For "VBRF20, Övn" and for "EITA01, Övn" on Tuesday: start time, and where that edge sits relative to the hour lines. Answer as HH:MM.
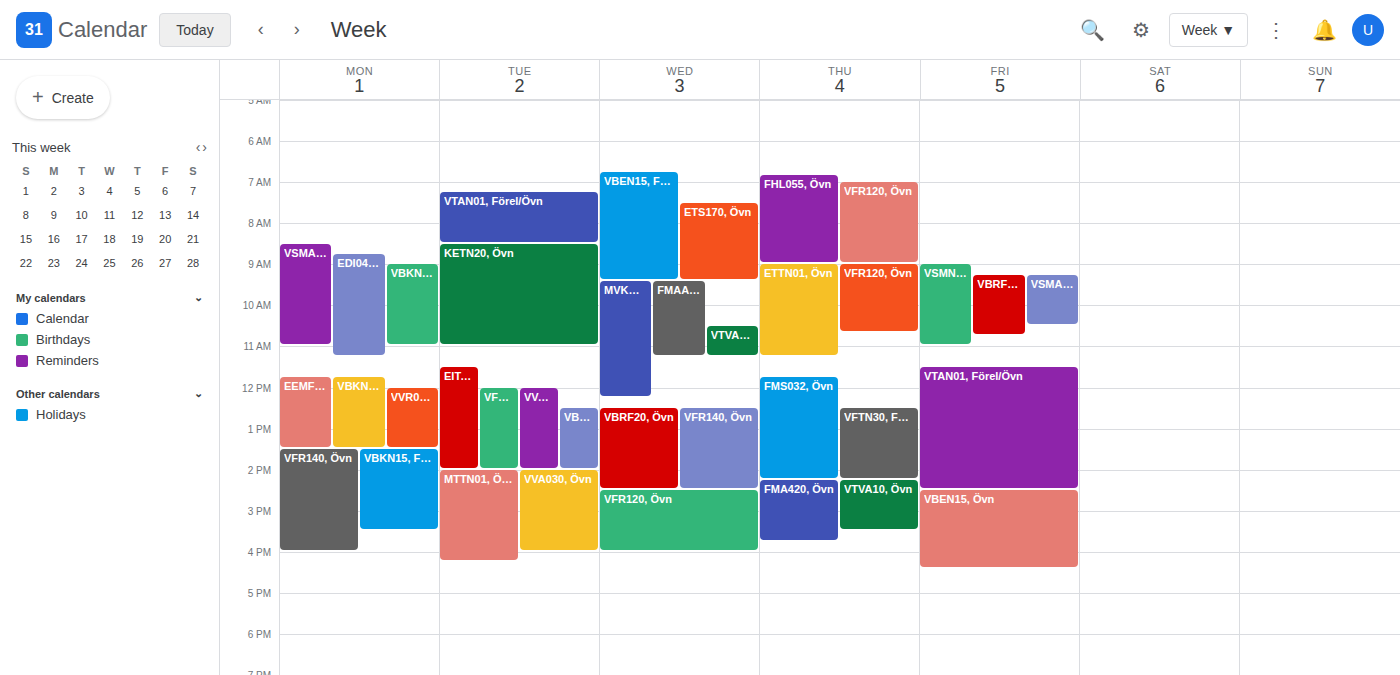
"VBRF20, Övn": 12:30, halfway between the 12:00 and 13:00 lines. "EITA01, Övn": 11:30, halfway between the 11:00 and 12:00 lines.